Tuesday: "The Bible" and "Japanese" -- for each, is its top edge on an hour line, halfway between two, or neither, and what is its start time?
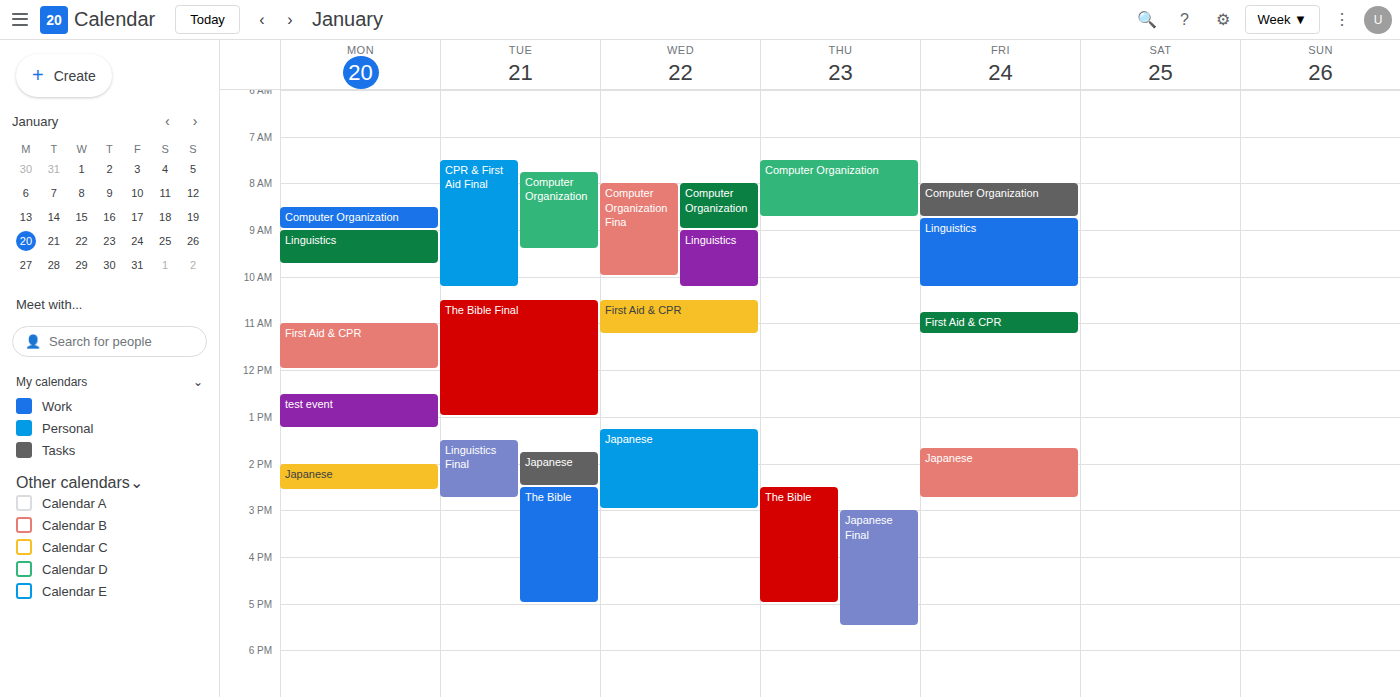
"The Bible": 14:30, halfway between the 14:00 and 15:00 lines. "Japanese": 13:45, neither: three quarters of the way from the 13:00 line to the 14:00 line.